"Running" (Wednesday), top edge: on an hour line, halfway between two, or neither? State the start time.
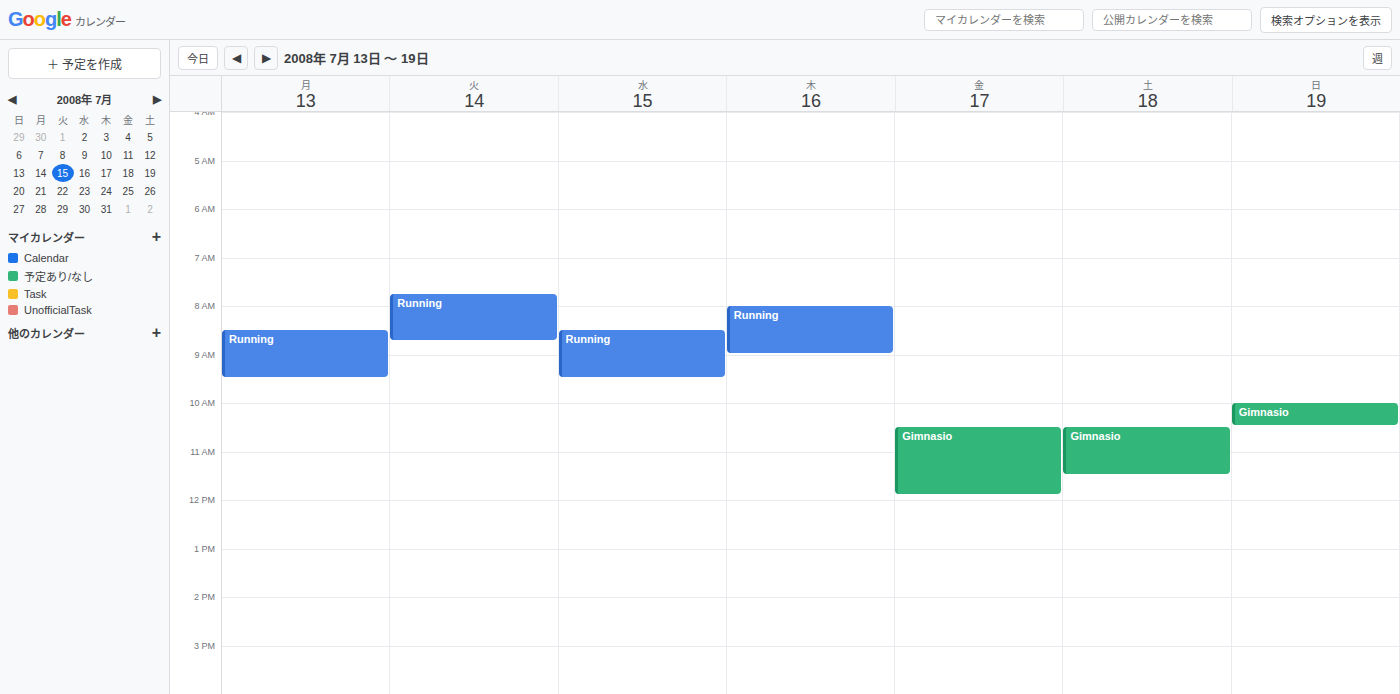
8:30 AM -- halfway between the 8 AM and 9 AM lines.